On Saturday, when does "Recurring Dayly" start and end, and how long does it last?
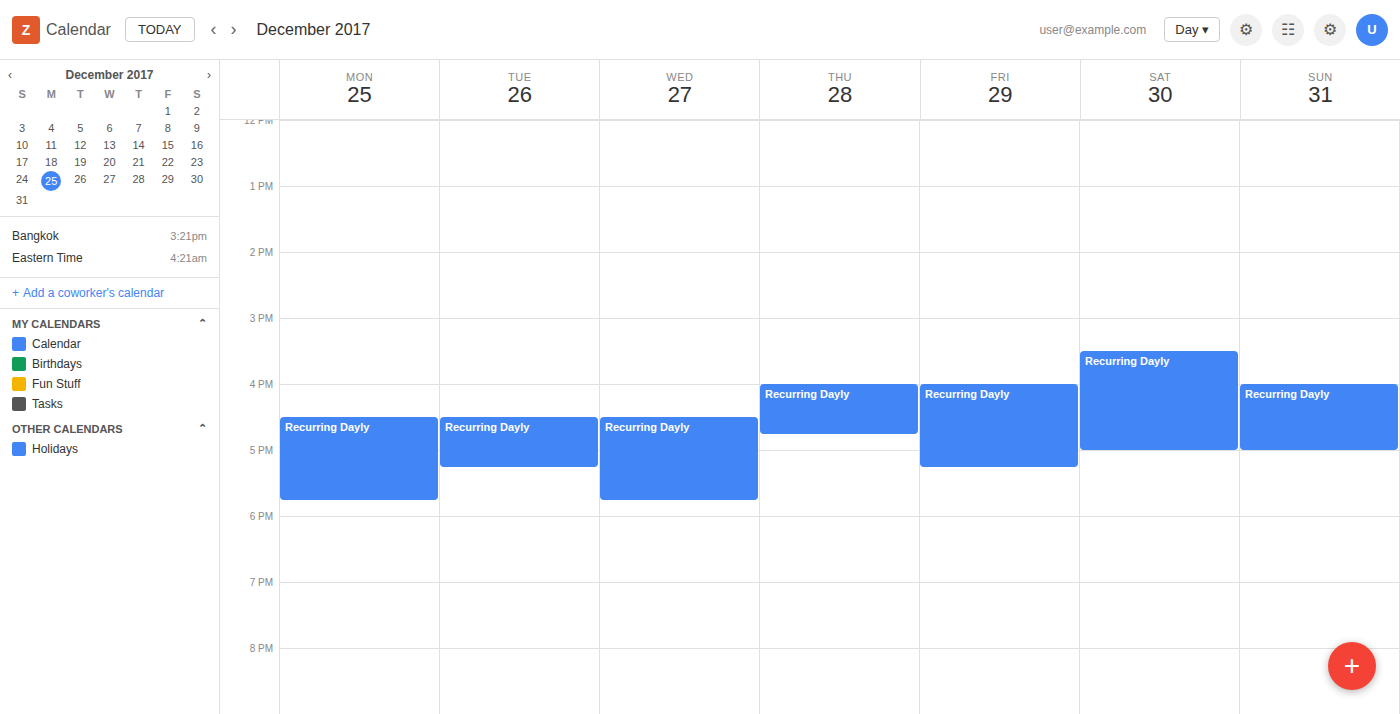
15:30 to 17:00, 1 hour 30 minutes